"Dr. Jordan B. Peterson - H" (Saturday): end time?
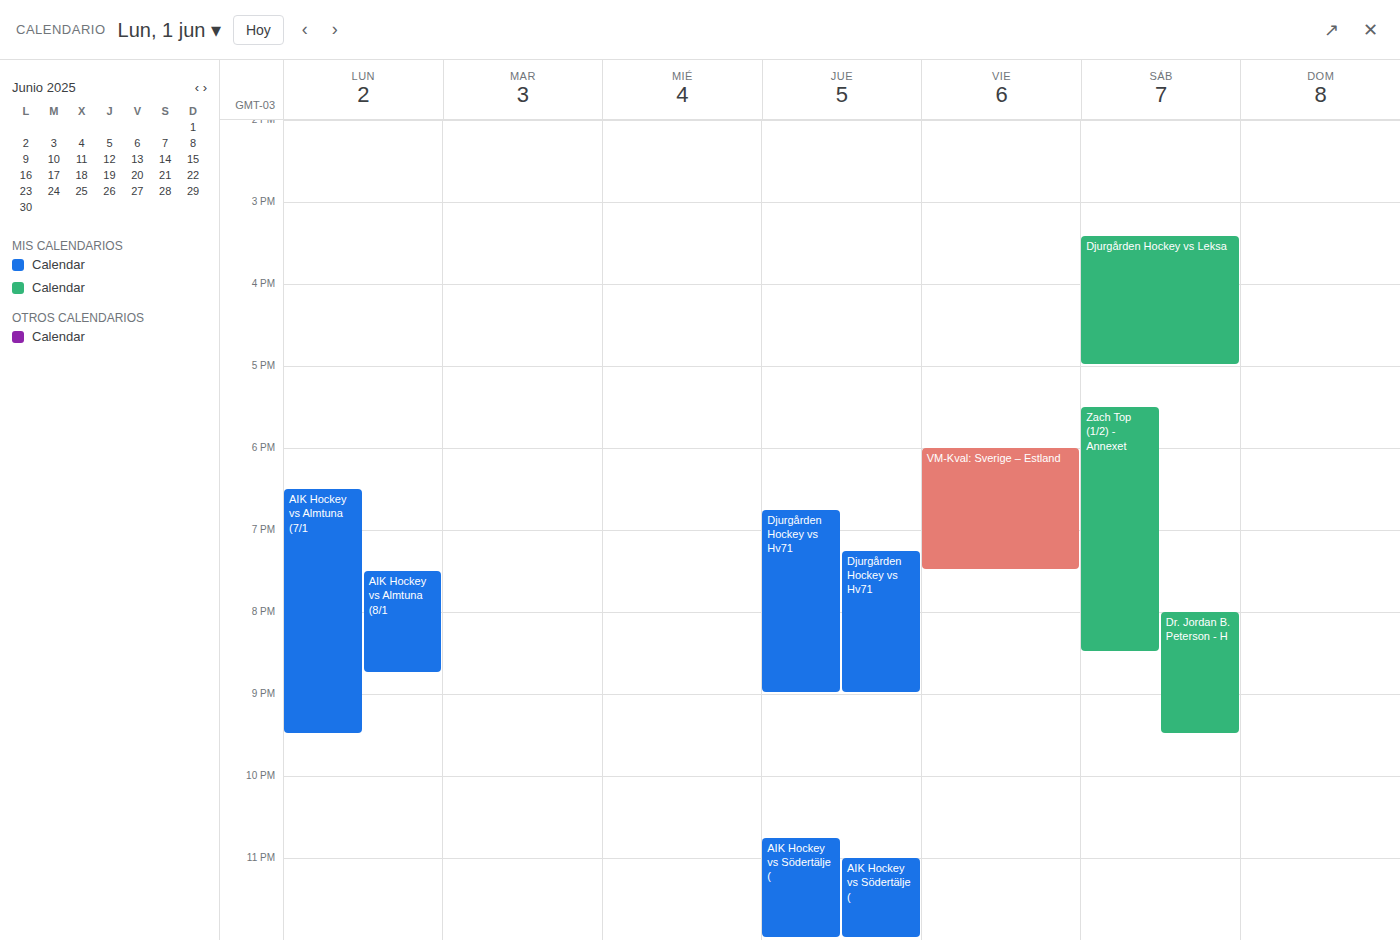
9:30 PM